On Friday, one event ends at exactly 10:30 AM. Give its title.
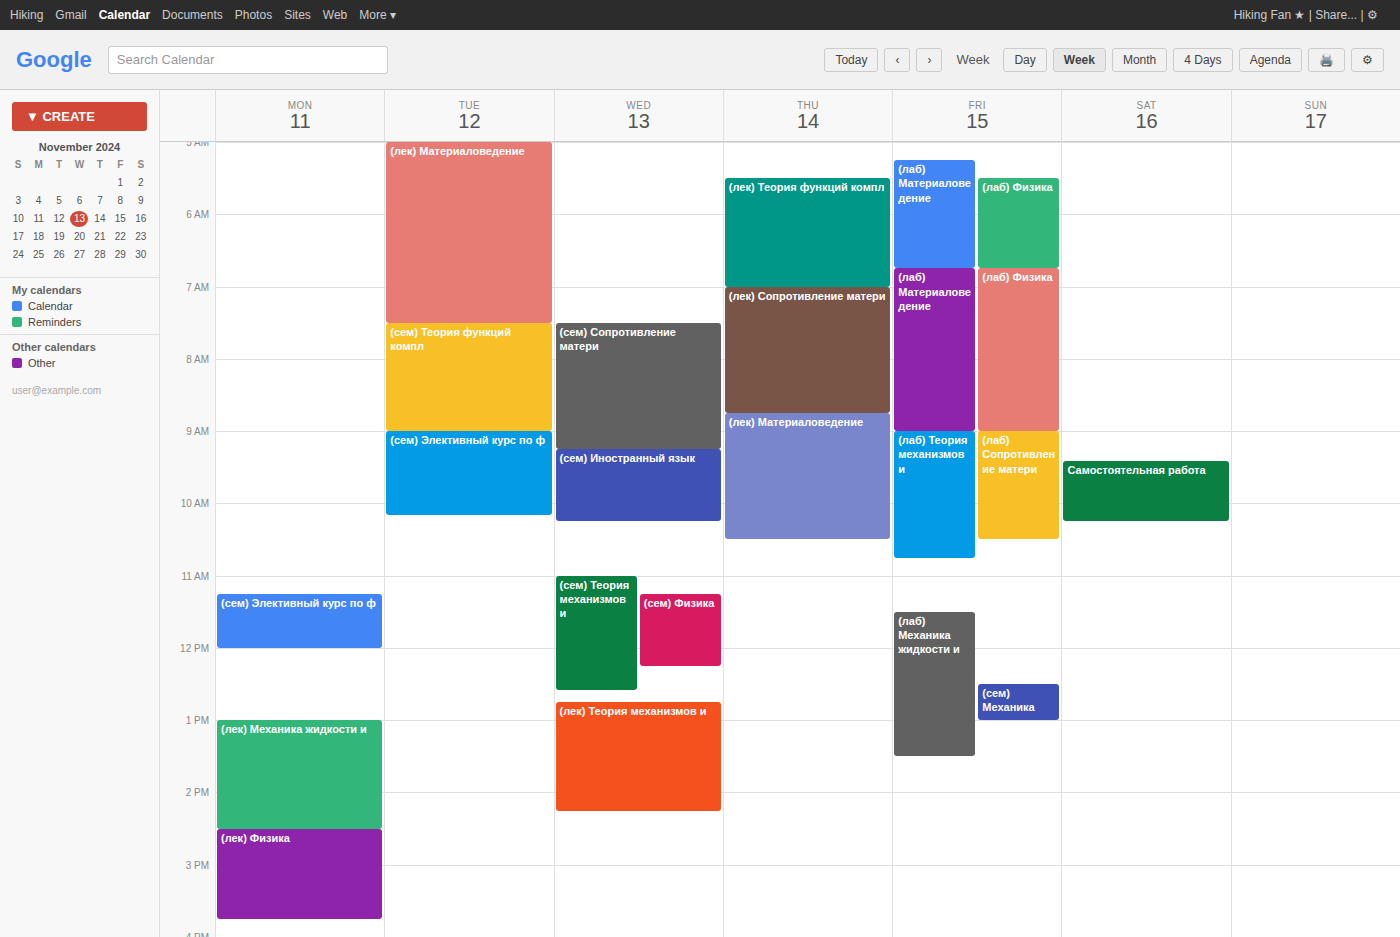
"(лаб) Сопротивление матери"